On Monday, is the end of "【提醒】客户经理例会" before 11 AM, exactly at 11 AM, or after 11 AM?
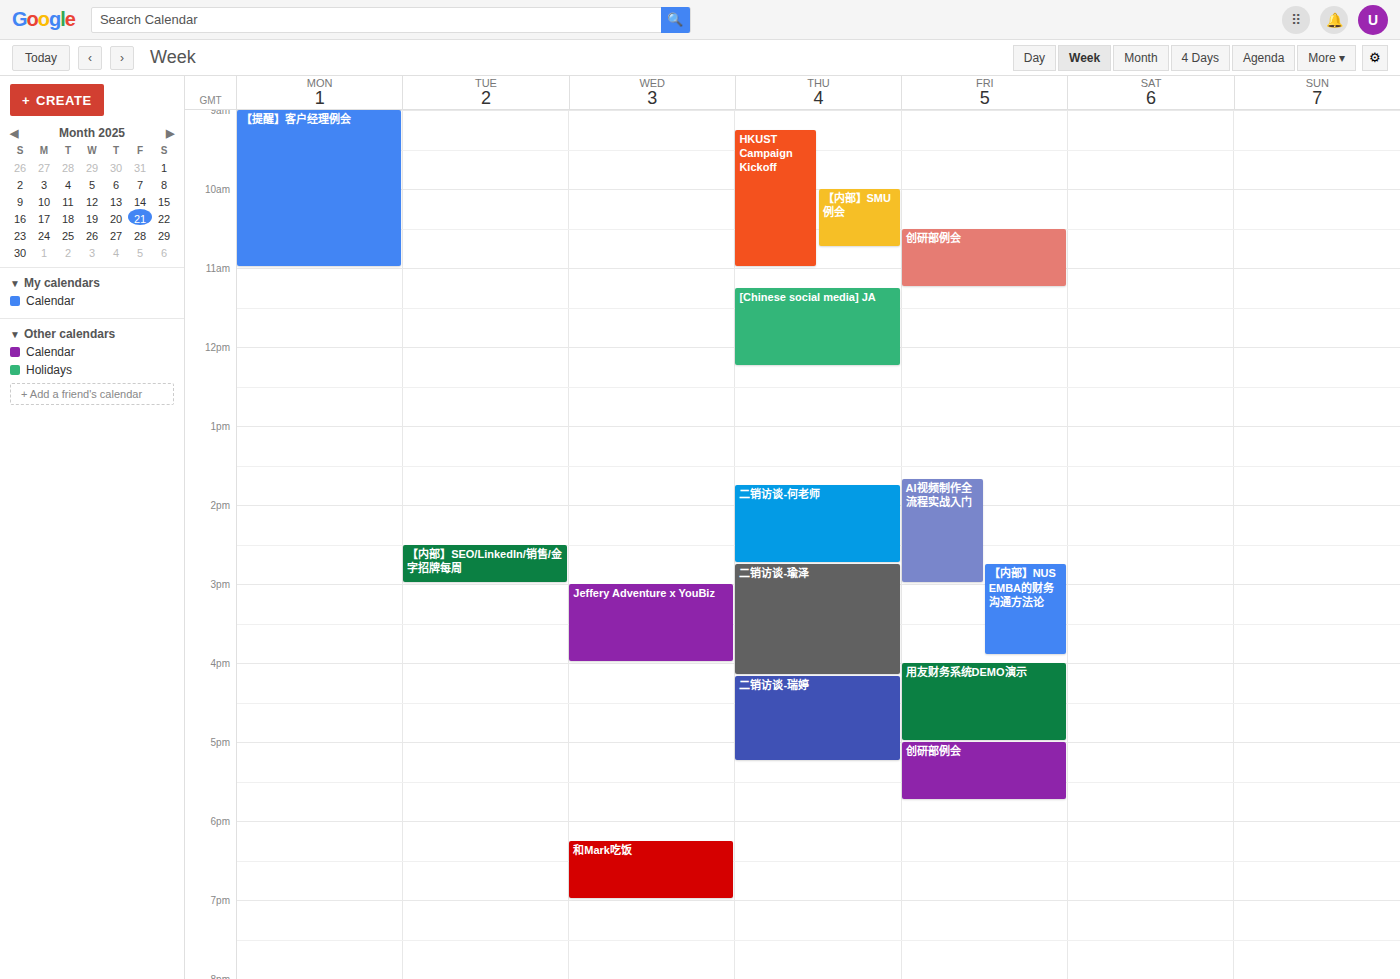
11:00 AM -- exactly at 11 AM, on the 11 AM line.